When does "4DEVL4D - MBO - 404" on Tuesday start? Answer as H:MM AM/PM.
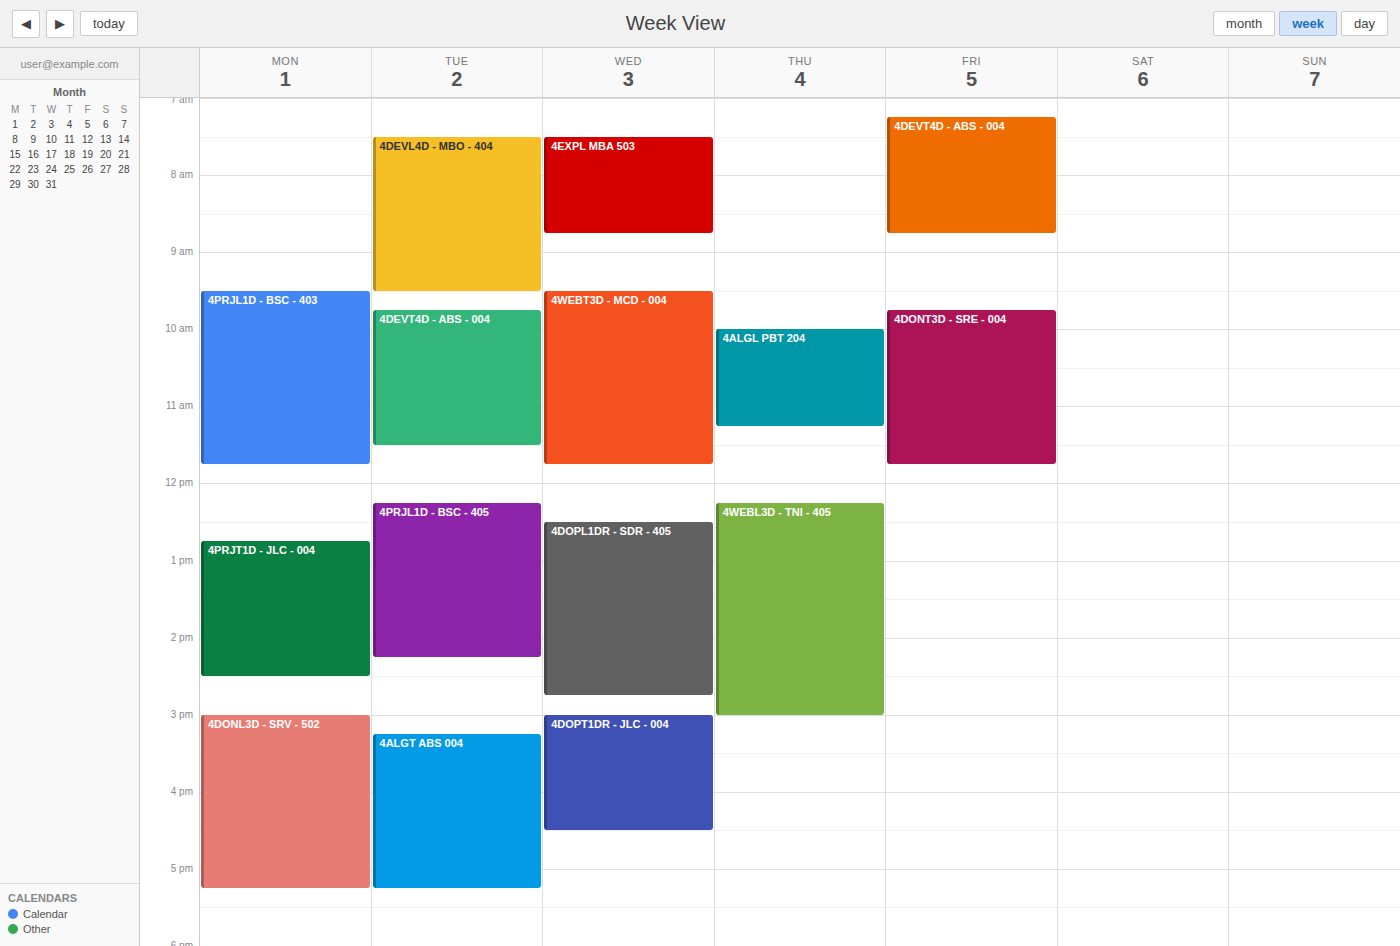
7:30 AM